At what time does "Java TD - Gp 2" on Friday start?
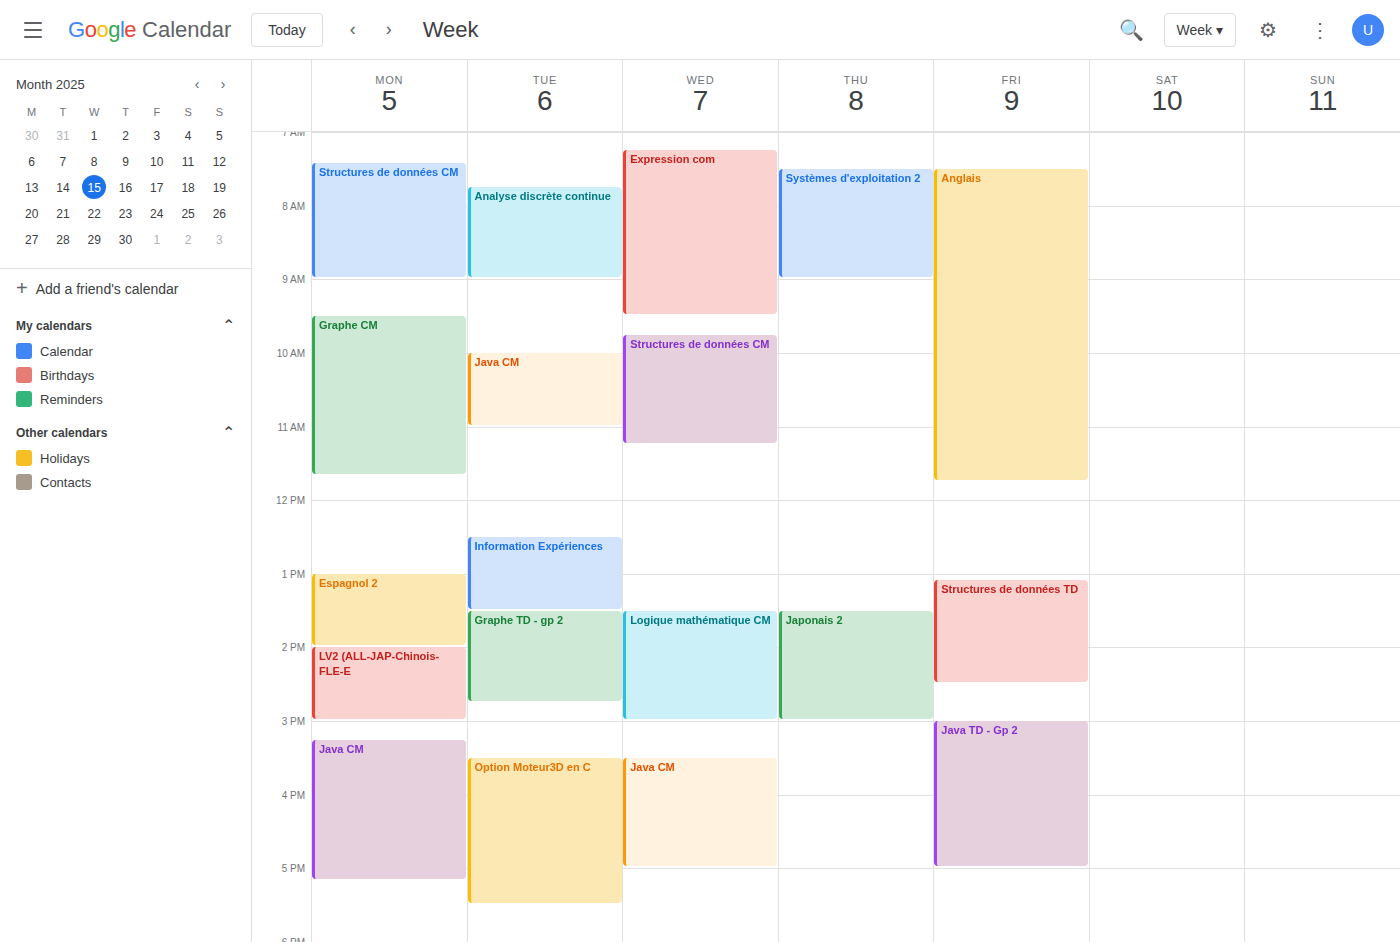
3:00 PM